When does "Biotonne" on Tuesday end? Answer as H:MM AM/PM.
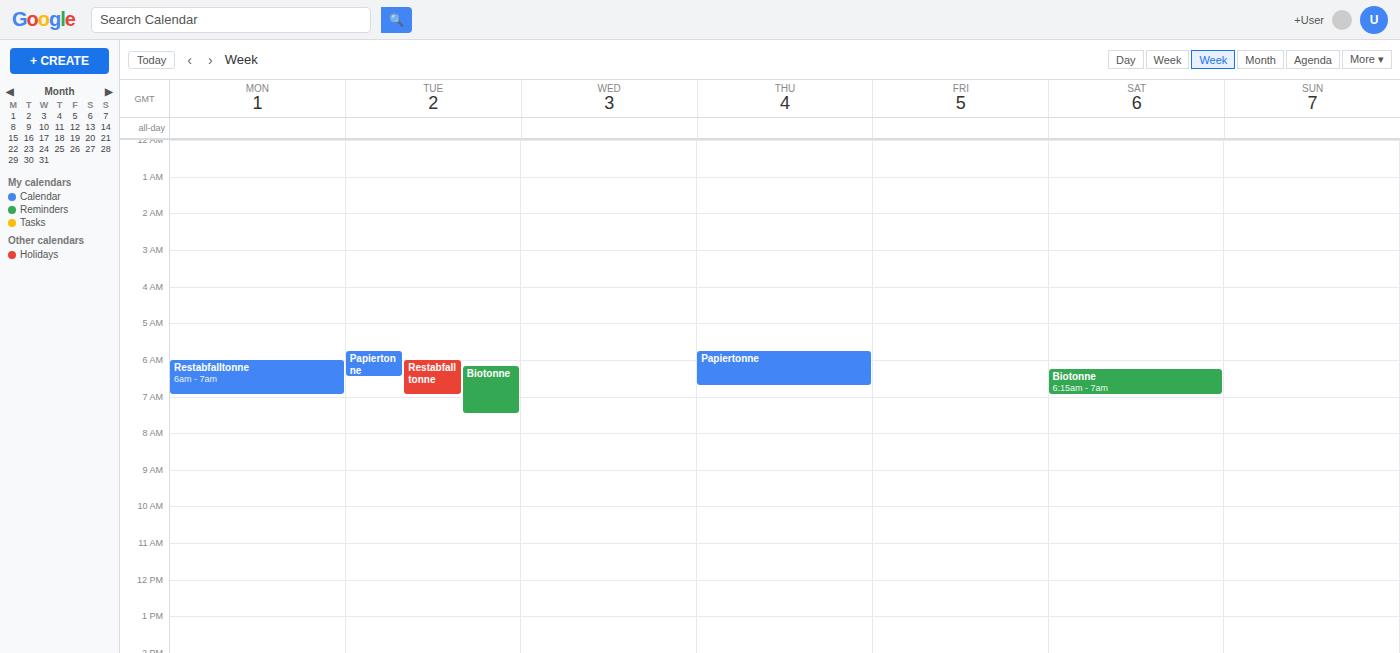
7:30 AM